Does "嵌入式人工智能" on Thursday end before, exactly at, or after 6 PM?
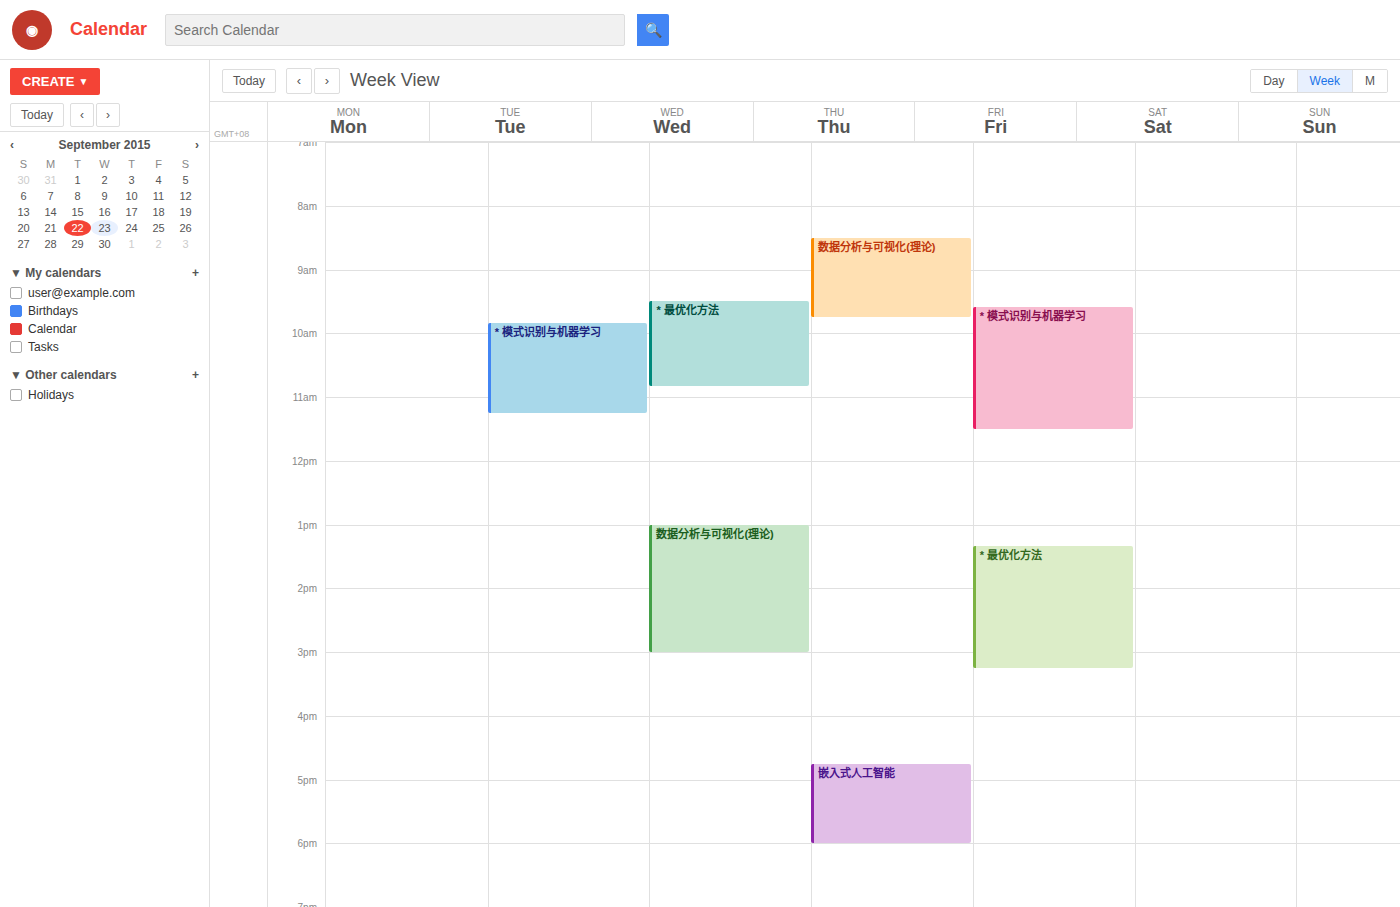
6:00 PM -- exactly at 6 PM, on the 6 PM line.